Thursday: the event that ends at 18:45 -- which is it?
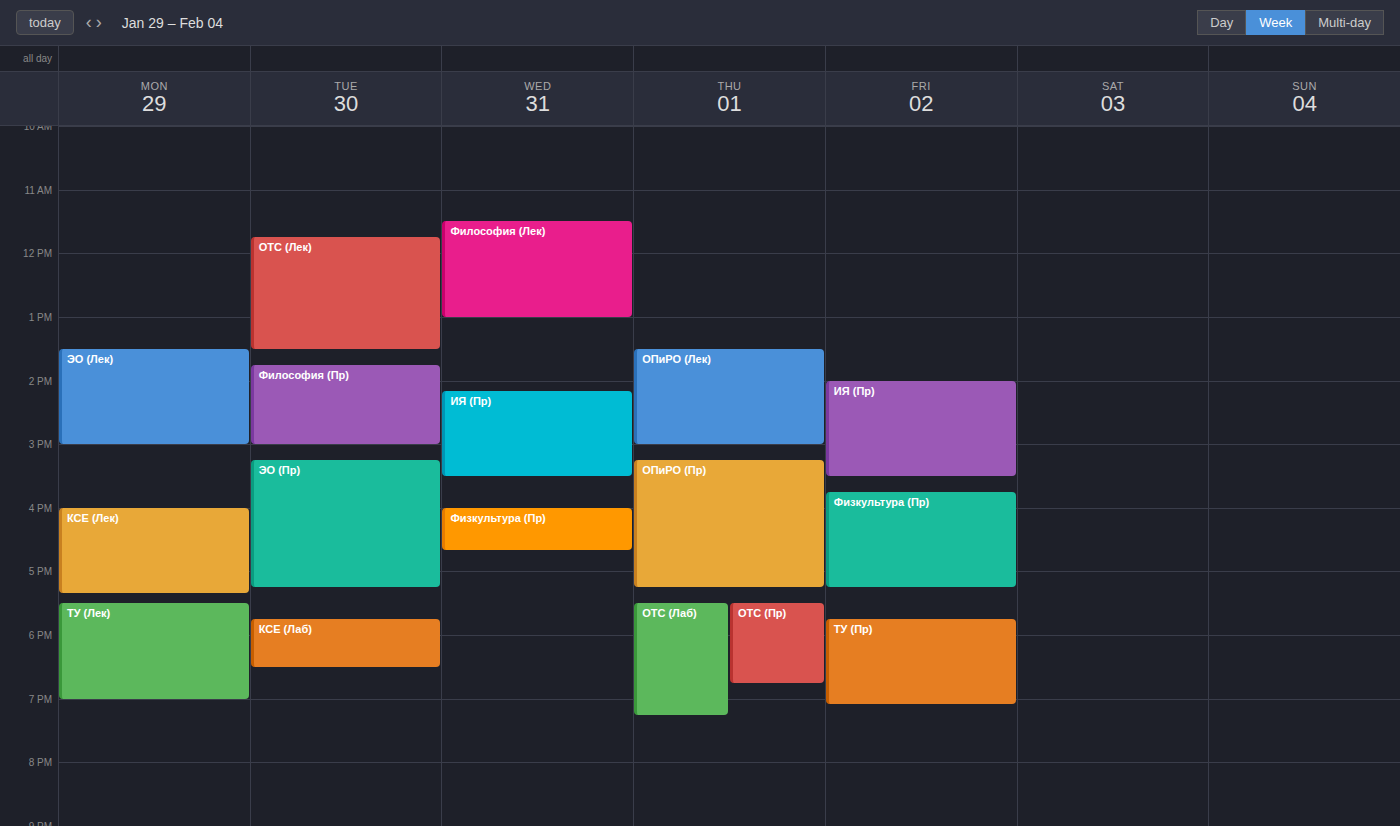
"ОТС (Пр)"